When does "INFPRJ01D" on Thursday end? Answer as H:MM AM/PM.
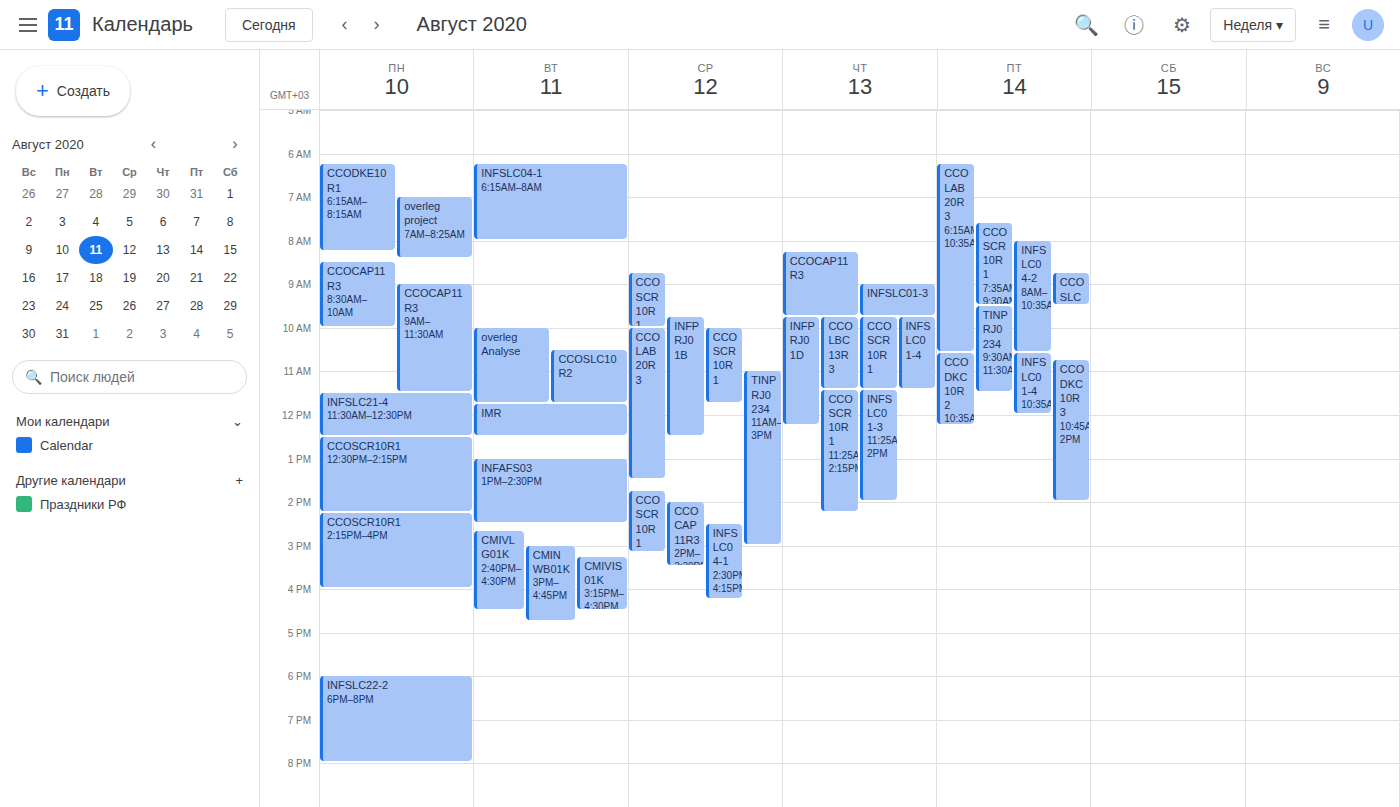
12:15 PM